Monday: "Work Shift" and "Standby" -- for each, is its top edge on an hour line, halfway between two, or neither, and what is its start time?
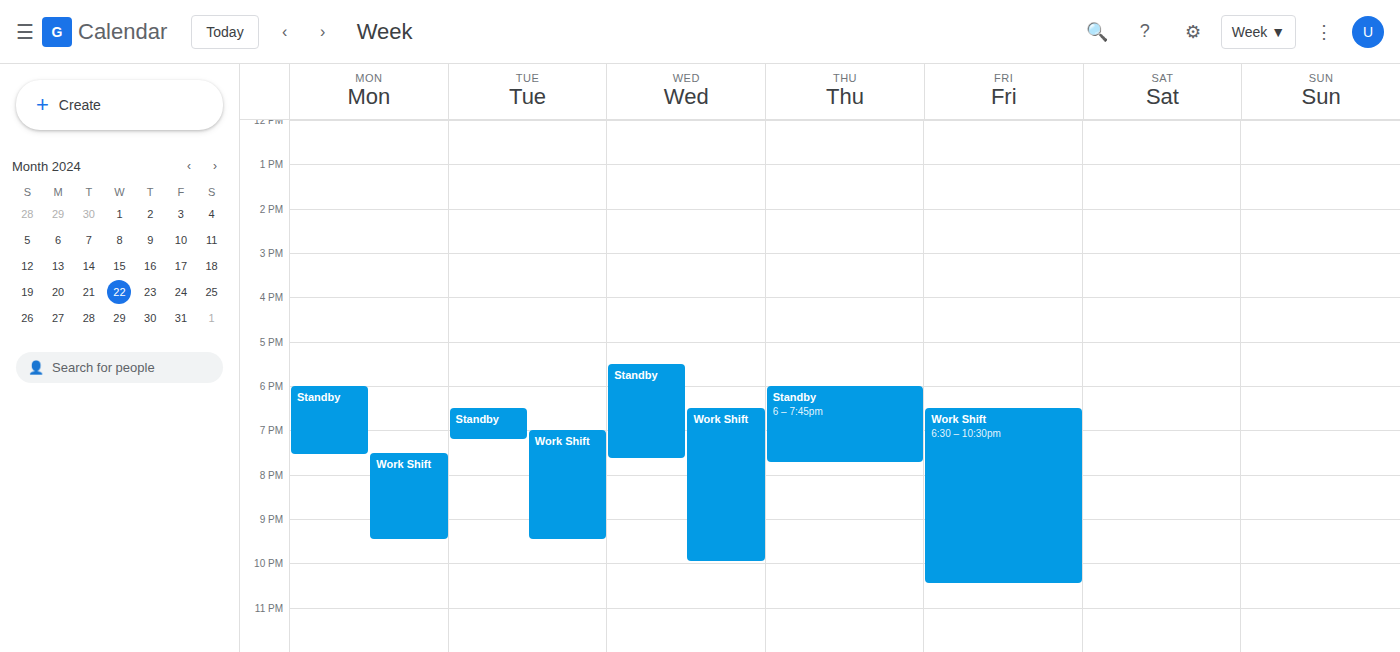
"Work Shift": 7:30 PM, halfway between the 7 PM and 8 PM lines. "Standby": 6:00 PM, exactly on the 6 PM line.